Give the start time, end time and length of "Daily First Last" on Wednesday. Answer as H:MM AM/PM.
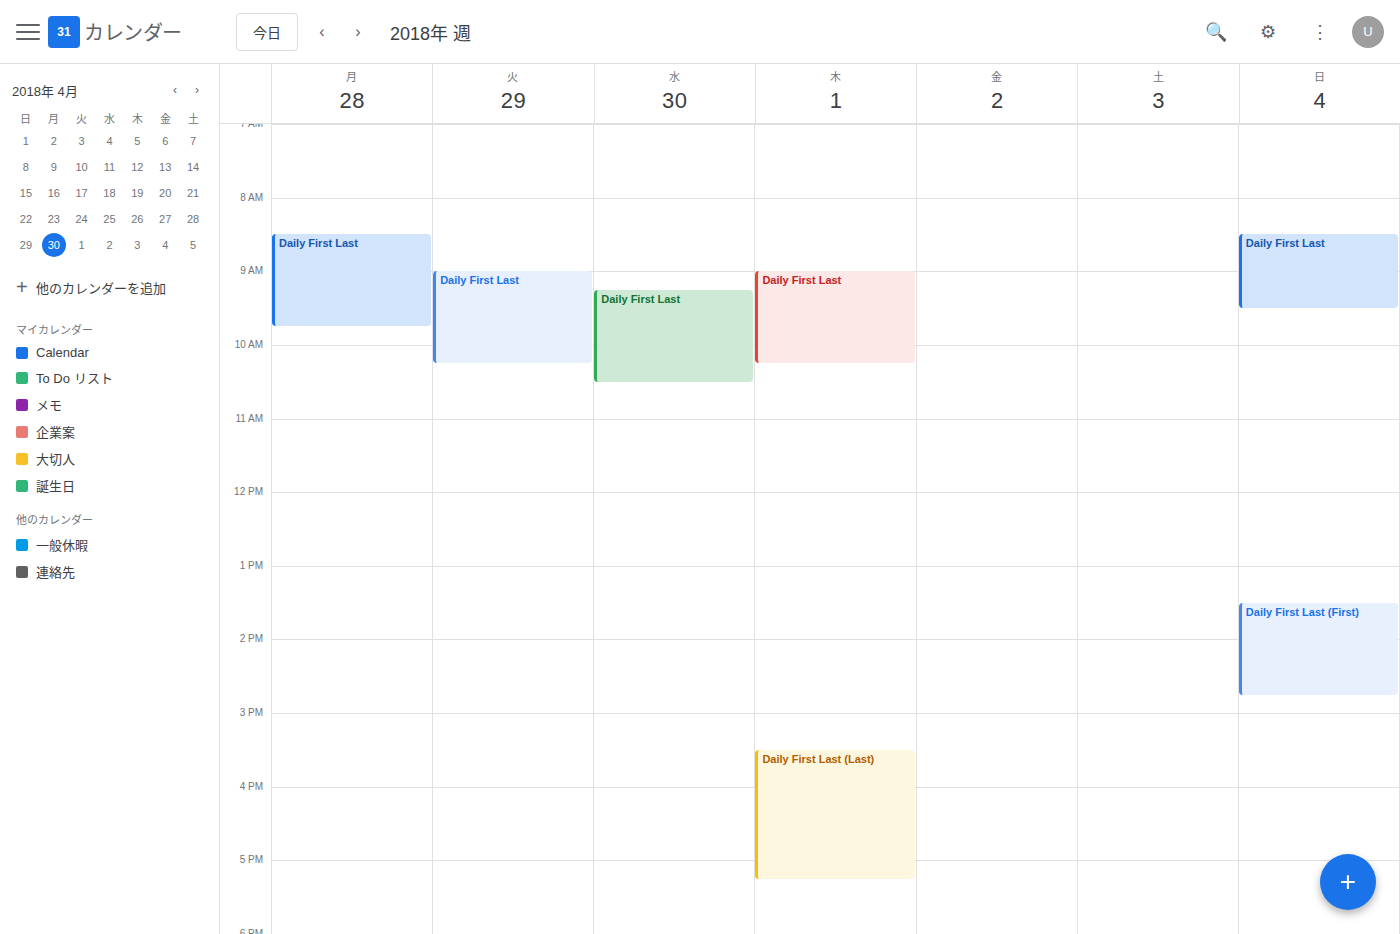
9:15 AM to 10:30 AM, 1 hour 15 minutes